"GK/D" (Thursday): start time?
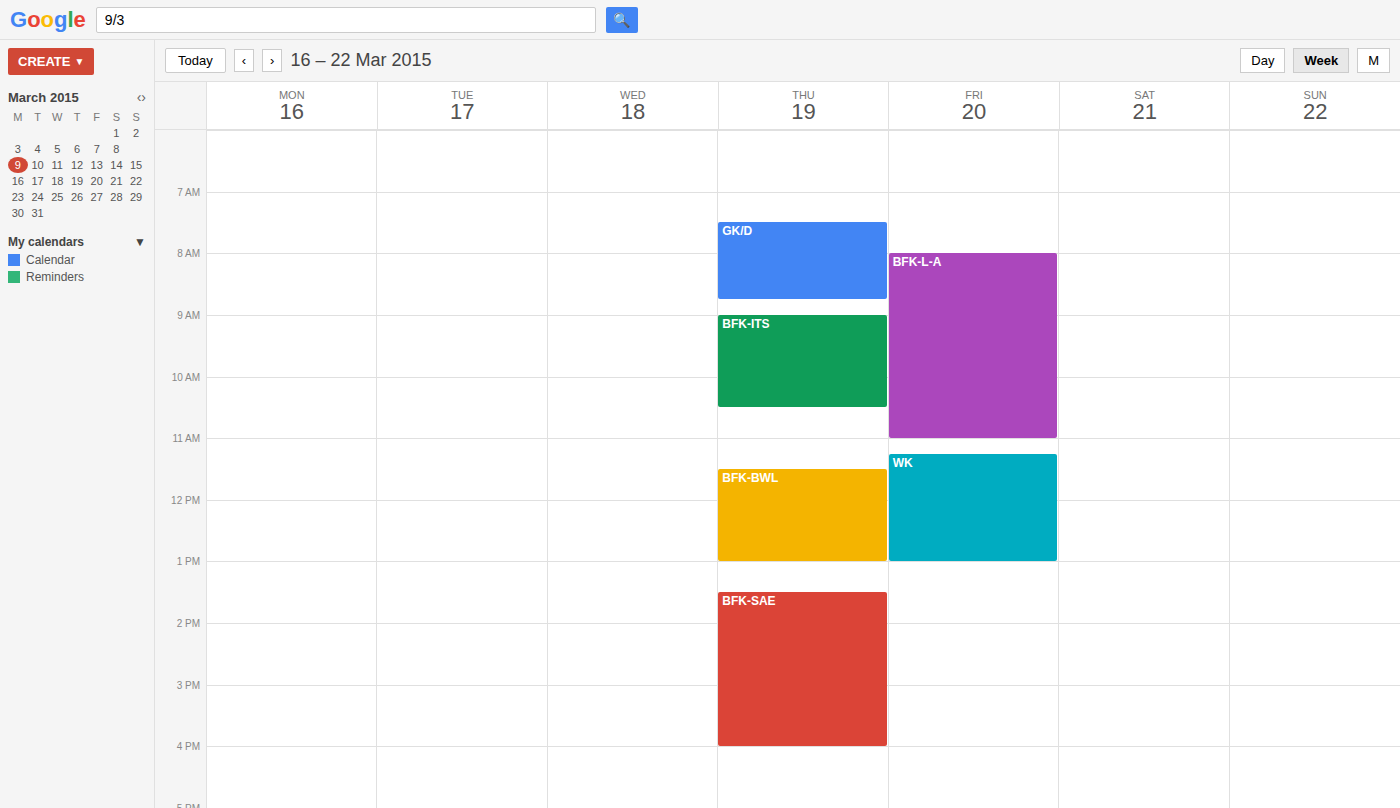
7:30 AM